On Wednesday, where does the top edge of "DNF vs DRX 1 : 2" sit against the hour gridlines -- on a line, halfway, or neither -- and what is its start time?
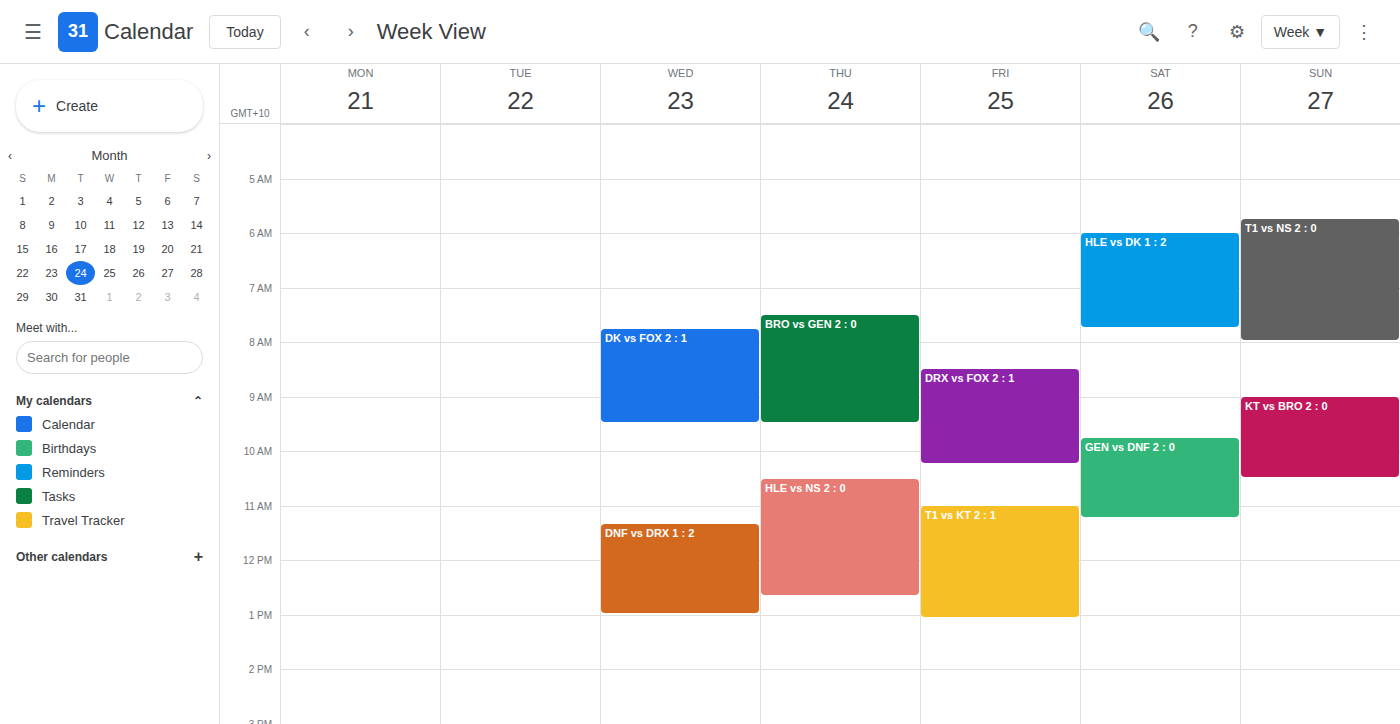
11:20 AM -- neither: 20 minutes below the 11 AM line and 40 minutes above the 12 PM line.